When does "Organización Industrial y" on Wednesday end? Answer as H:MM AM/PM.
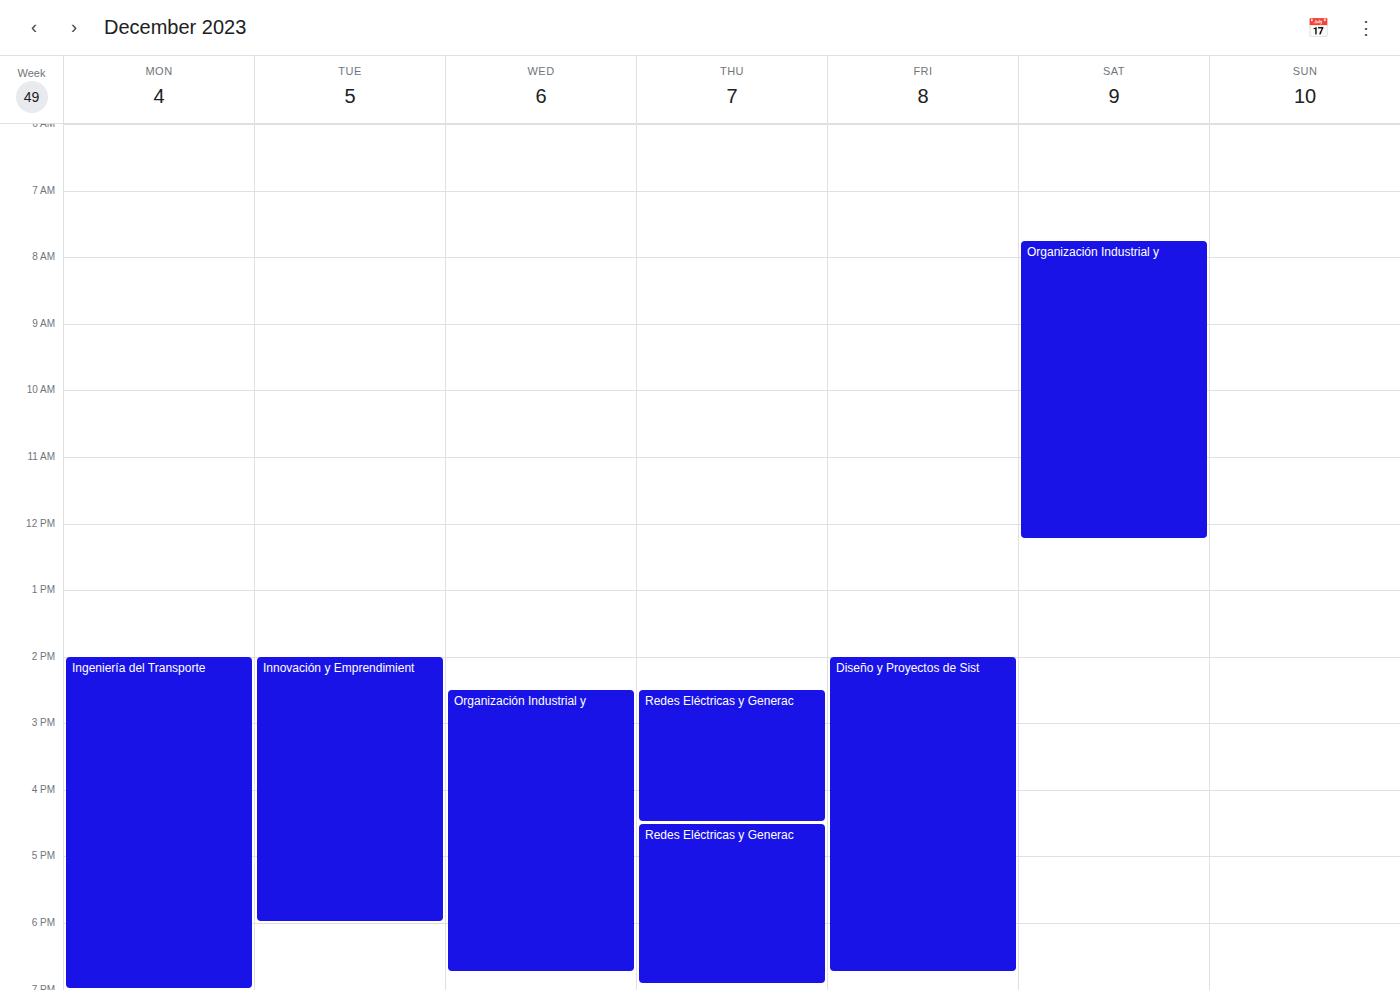
6:45 PM